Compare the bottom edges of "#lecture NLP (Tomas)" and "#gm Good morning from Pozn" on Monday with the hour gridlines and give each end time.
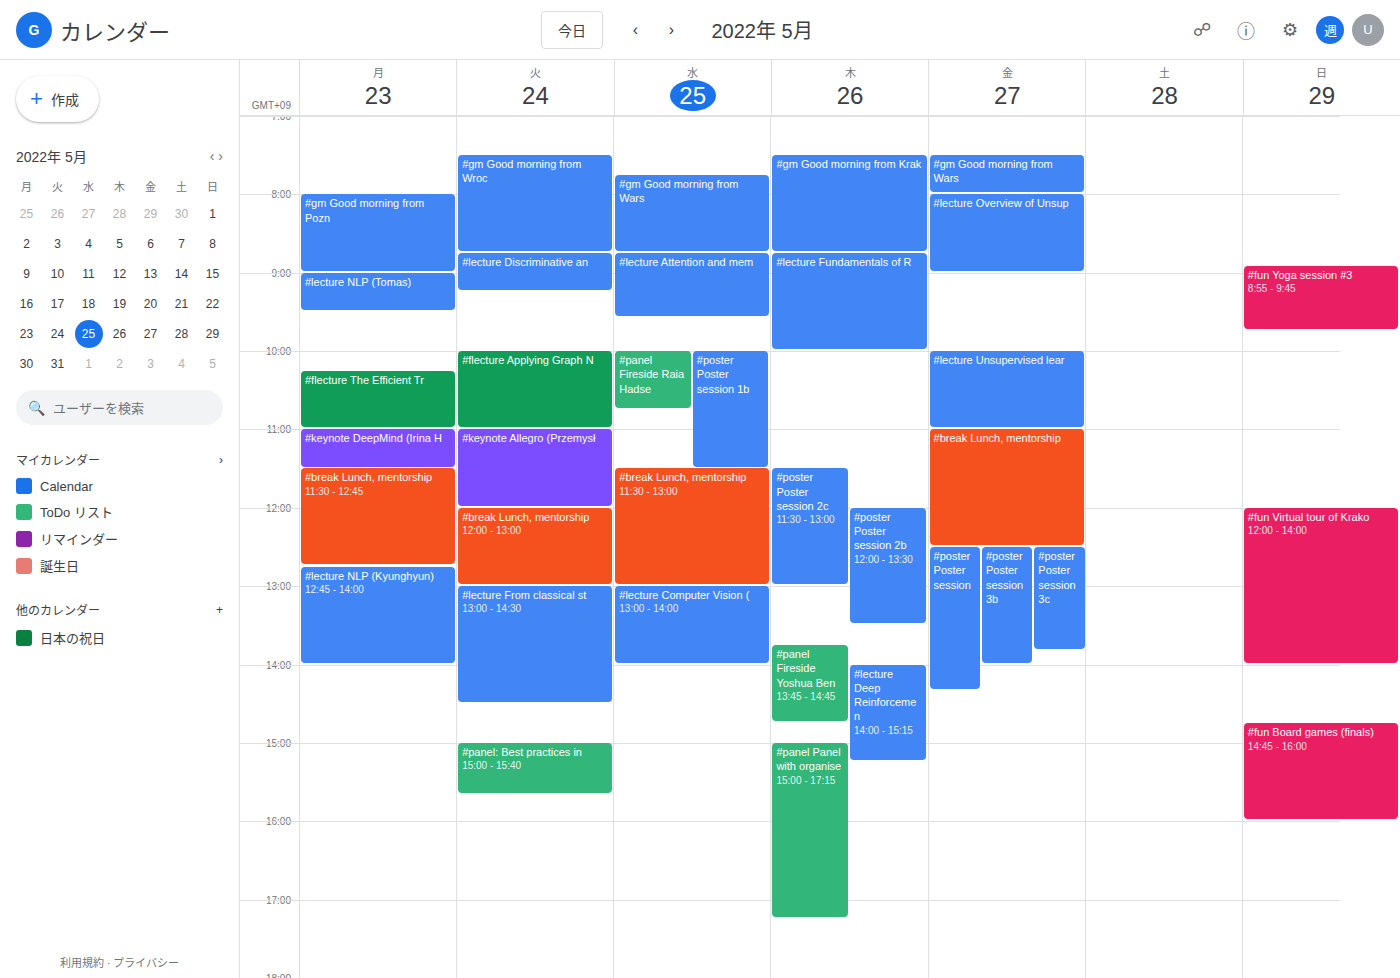
"#lecture NLP (Tomas)": 9:30 AM, halfway between the 9 AM and 10 AM lines. "#gm Good morning from Pozn": 9:00 AM, exactly on the 9 AM line.